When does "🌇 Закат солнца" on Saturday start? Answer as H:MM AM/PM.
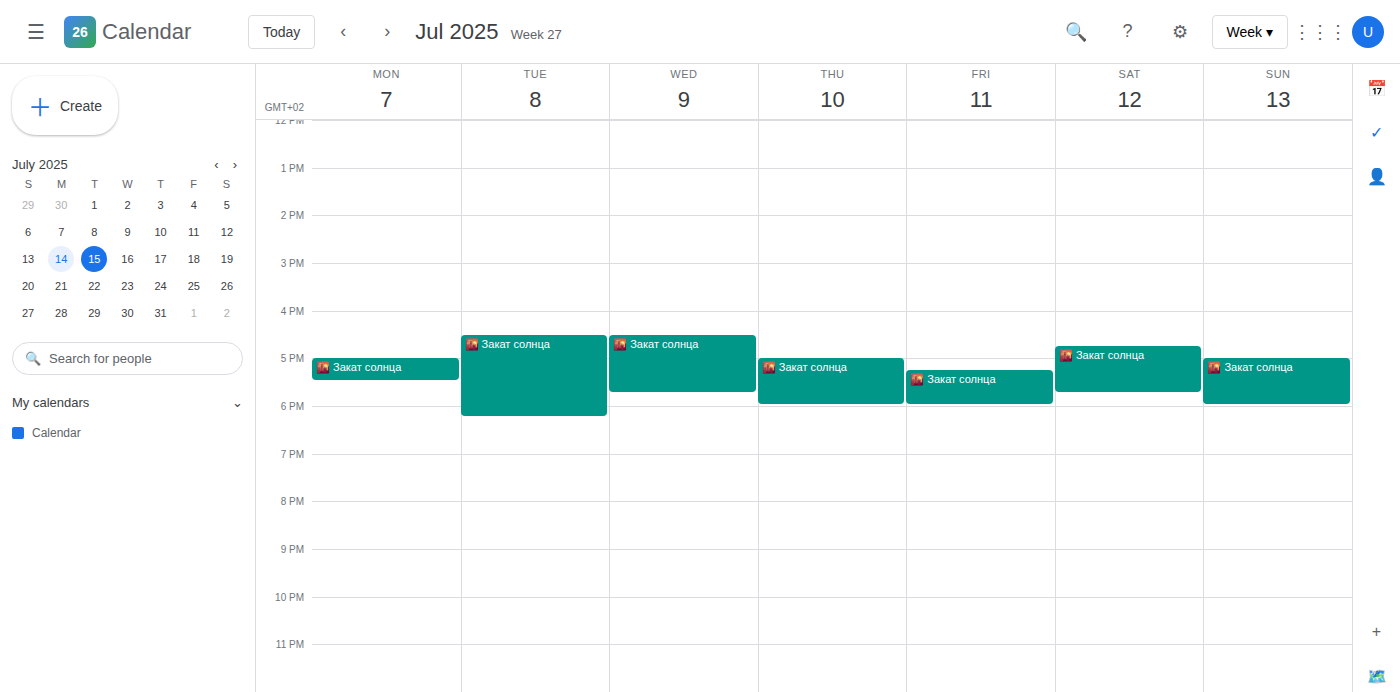
4:45 PM